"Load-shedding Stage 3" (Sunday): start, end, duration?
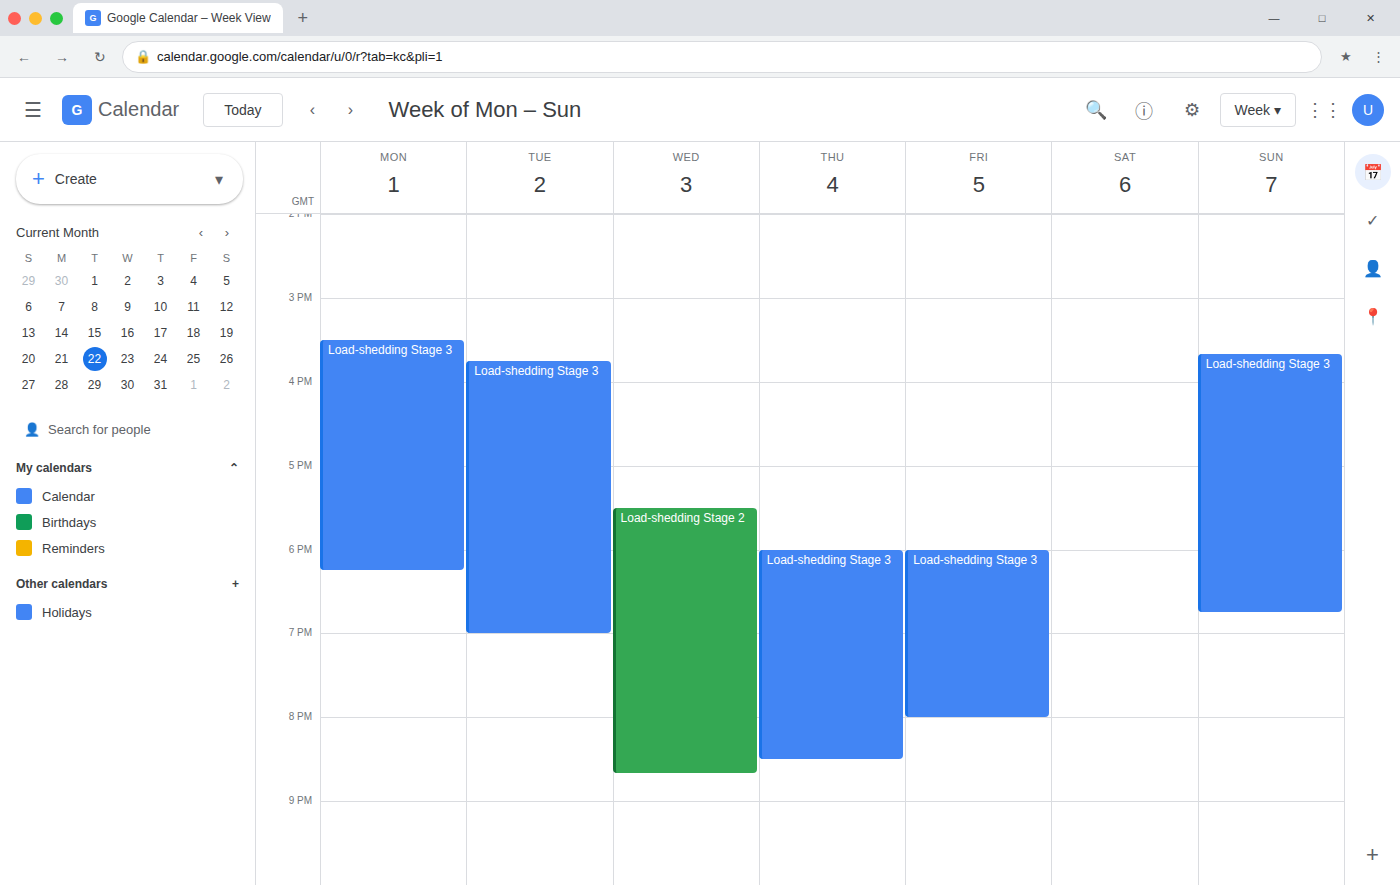
3:40 PM to 6:45 PM, 3 hours 5 minutes